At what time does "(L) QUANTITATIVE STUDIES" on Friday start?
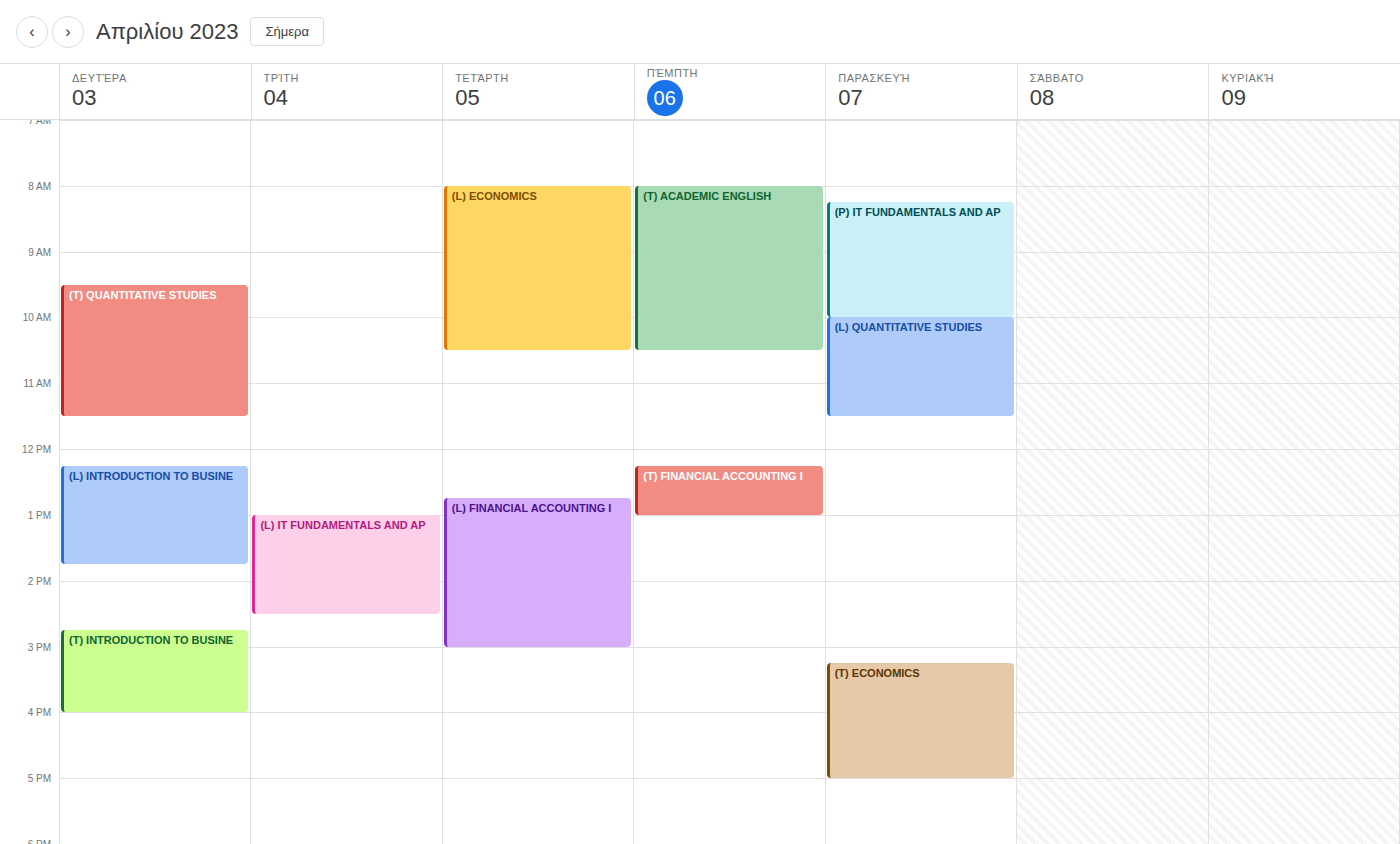
10:00 AM